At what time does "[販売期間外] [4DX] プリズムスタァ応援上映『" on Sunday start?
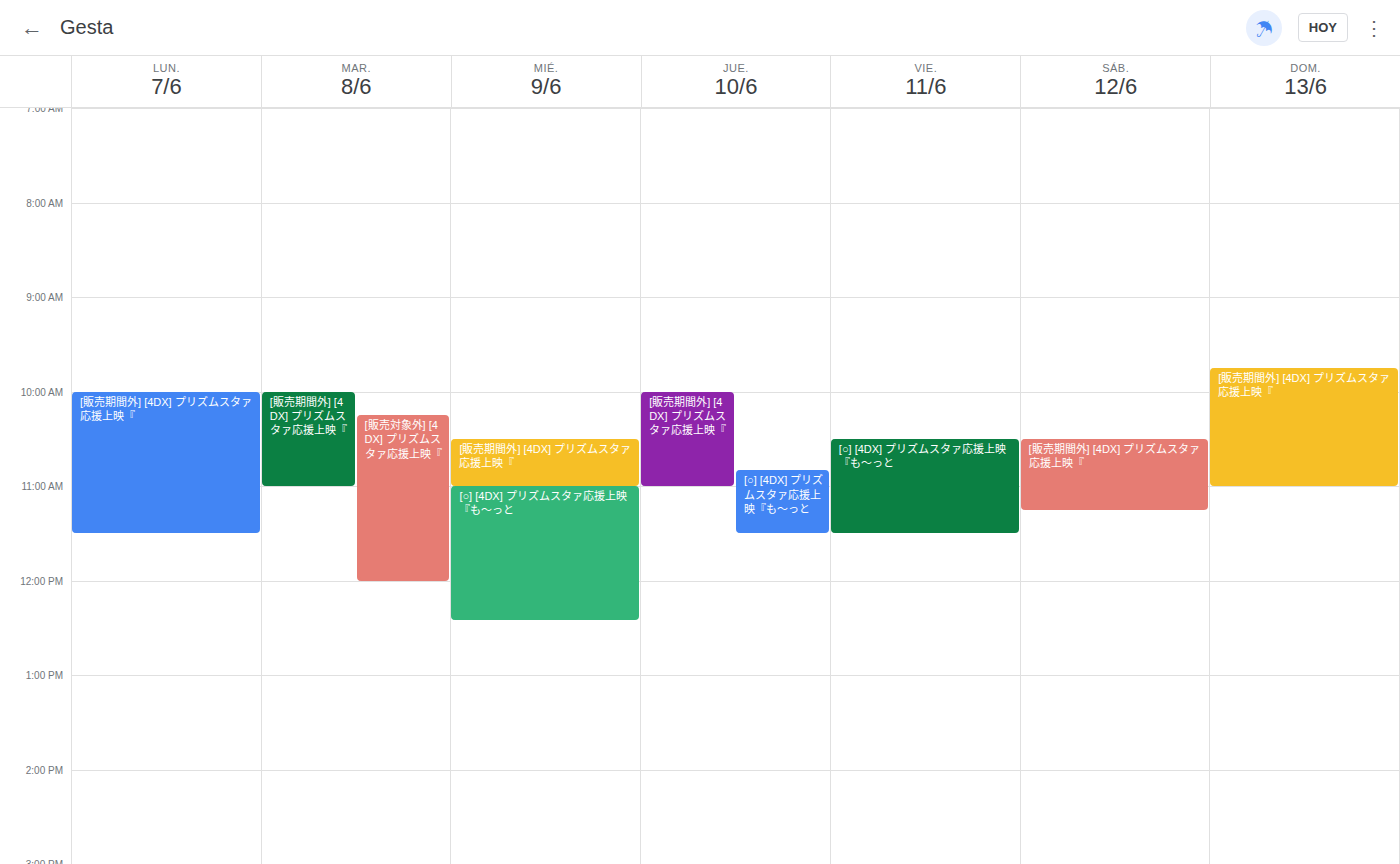
9:45 AM